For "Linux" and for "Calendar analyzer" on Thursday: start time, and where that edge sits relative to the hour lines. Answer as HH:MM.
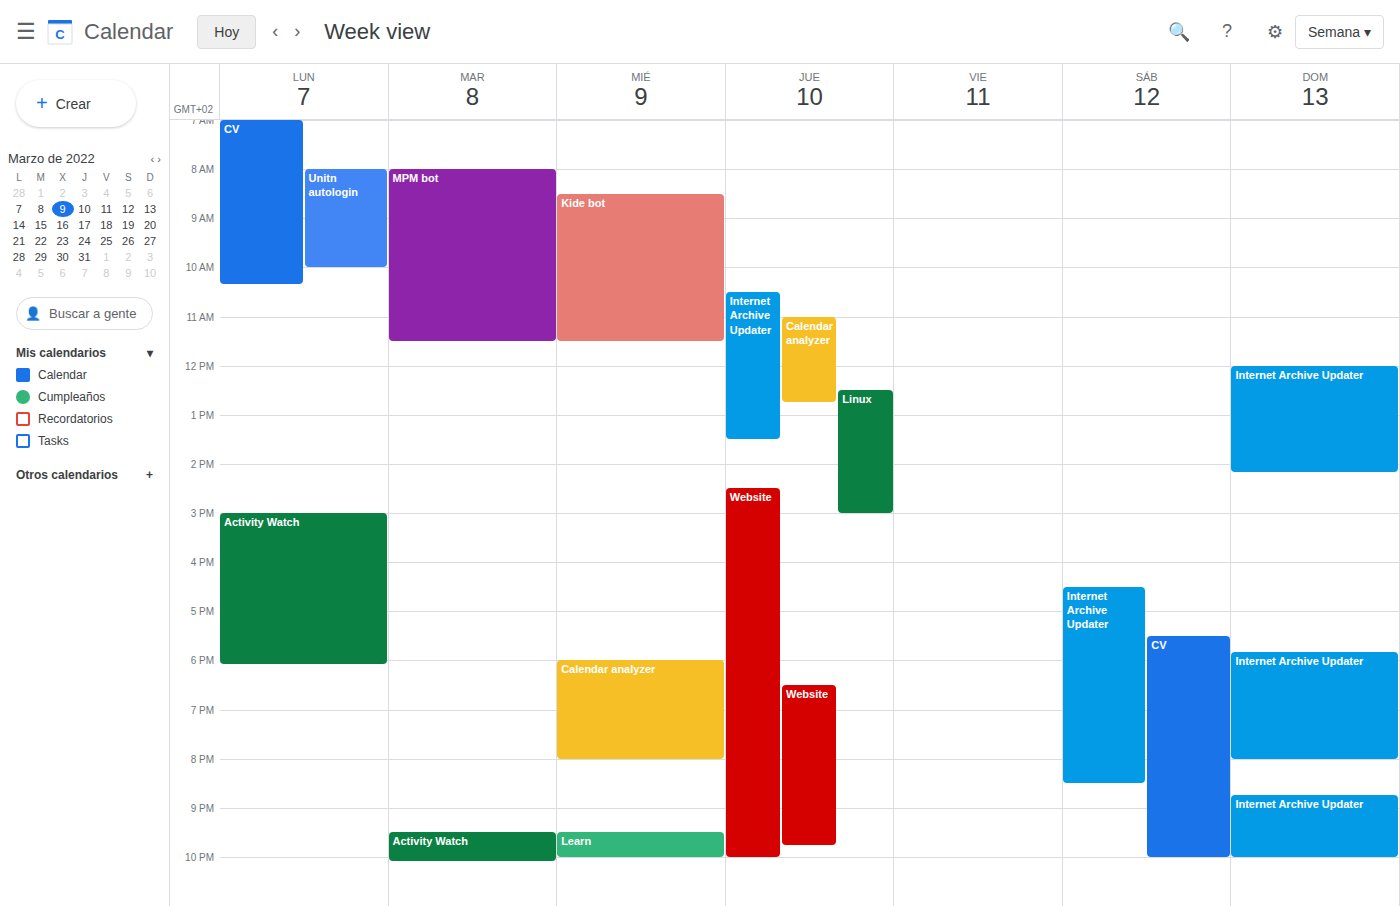
"Linux": 12:30, halfway between the 12:00 and 13:00 lines. "Calendar analyzer": 11:00, exactly on the 11:00 line.